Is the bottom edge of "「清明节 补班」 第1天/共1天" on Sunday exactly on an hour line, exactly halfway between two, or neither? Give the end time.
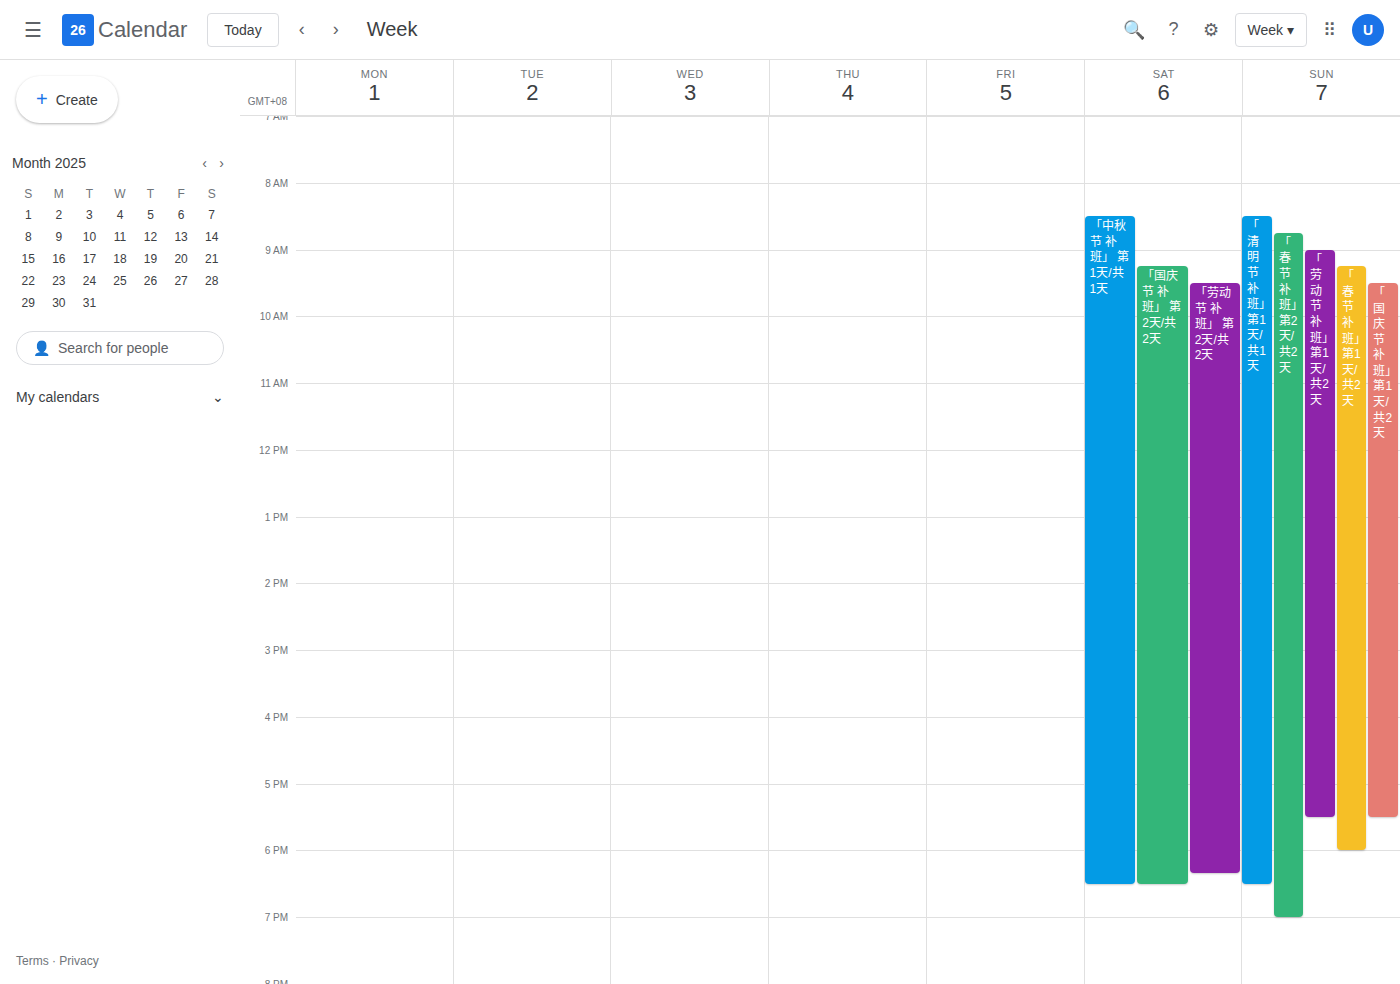
6:30 PM -- halfway between the 6 PM and 7 PM lines.